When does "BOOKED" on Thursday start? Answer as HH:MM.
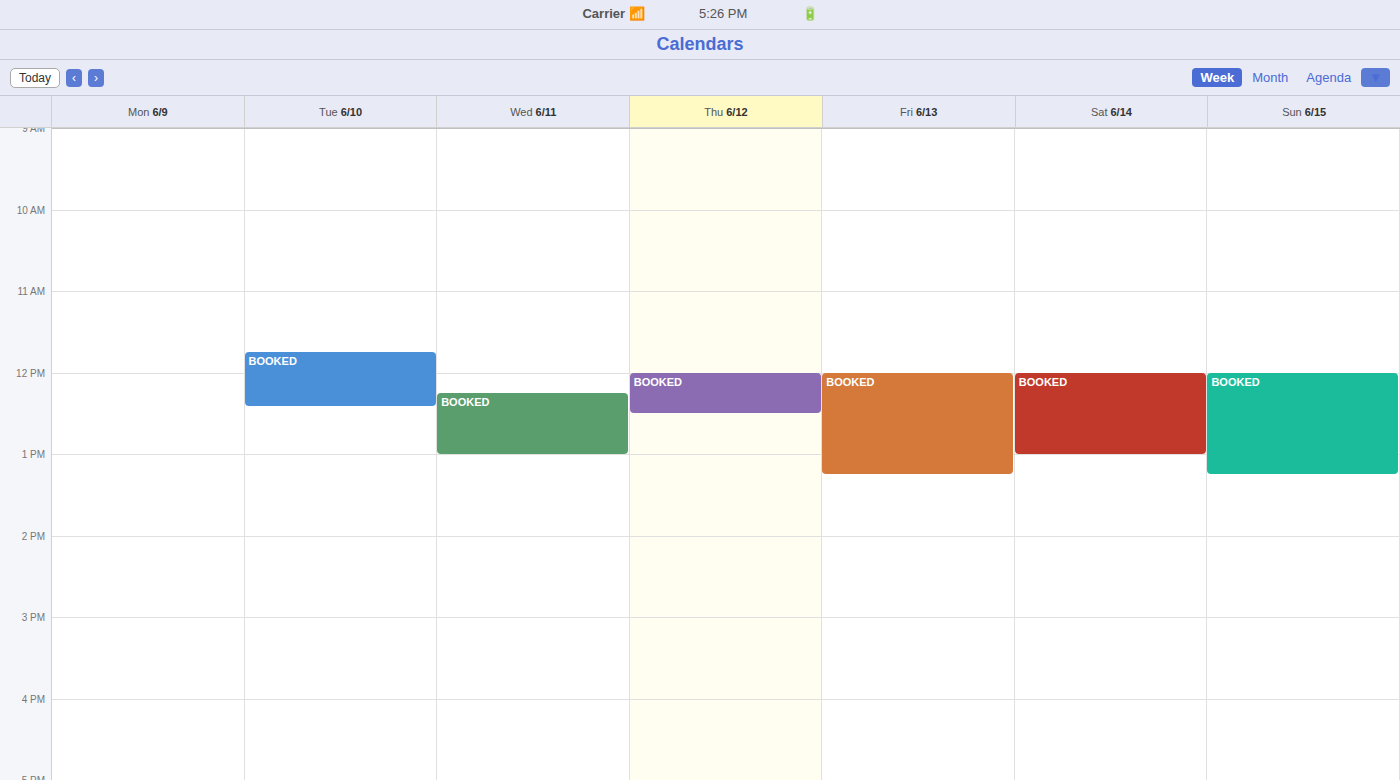
12:00